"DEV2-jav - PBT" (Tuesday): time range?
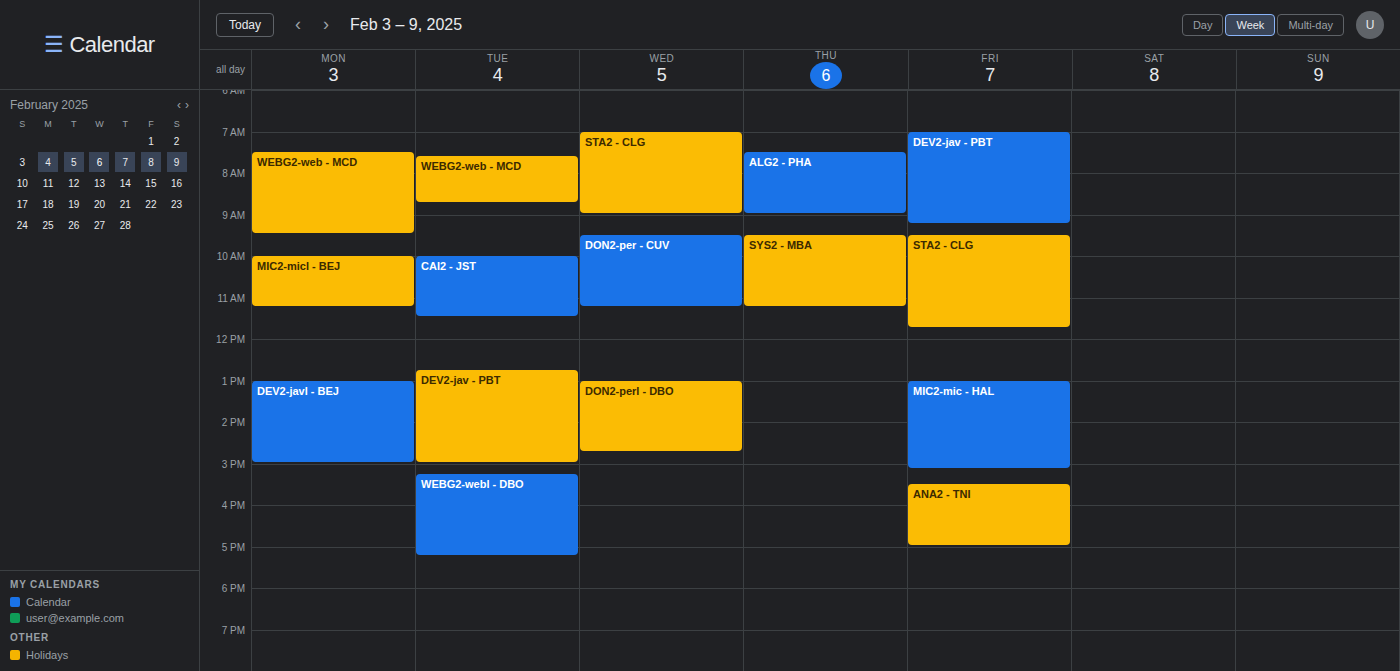
12:45 PM to 3:00 PM